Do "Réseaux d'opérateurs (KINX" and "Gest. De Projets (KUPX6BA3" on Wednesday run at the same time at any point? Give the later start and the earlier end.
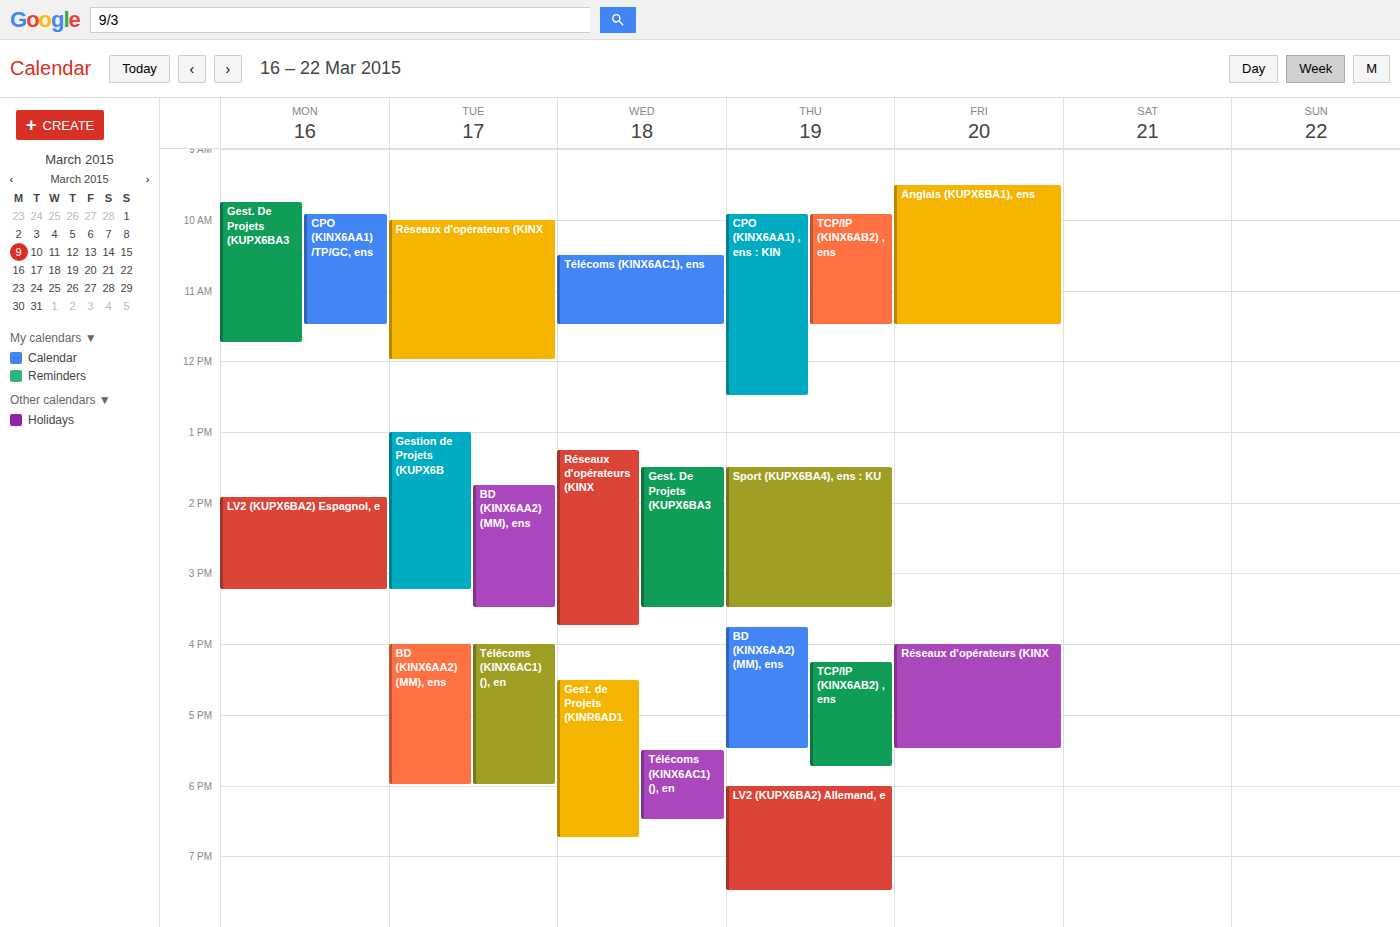
"Gest. De Projets (KUPX6BA3" runs 1:30 PM to 3:30 PM, inside "Réseaux d'opérateurs (KINX" -- they overlap.